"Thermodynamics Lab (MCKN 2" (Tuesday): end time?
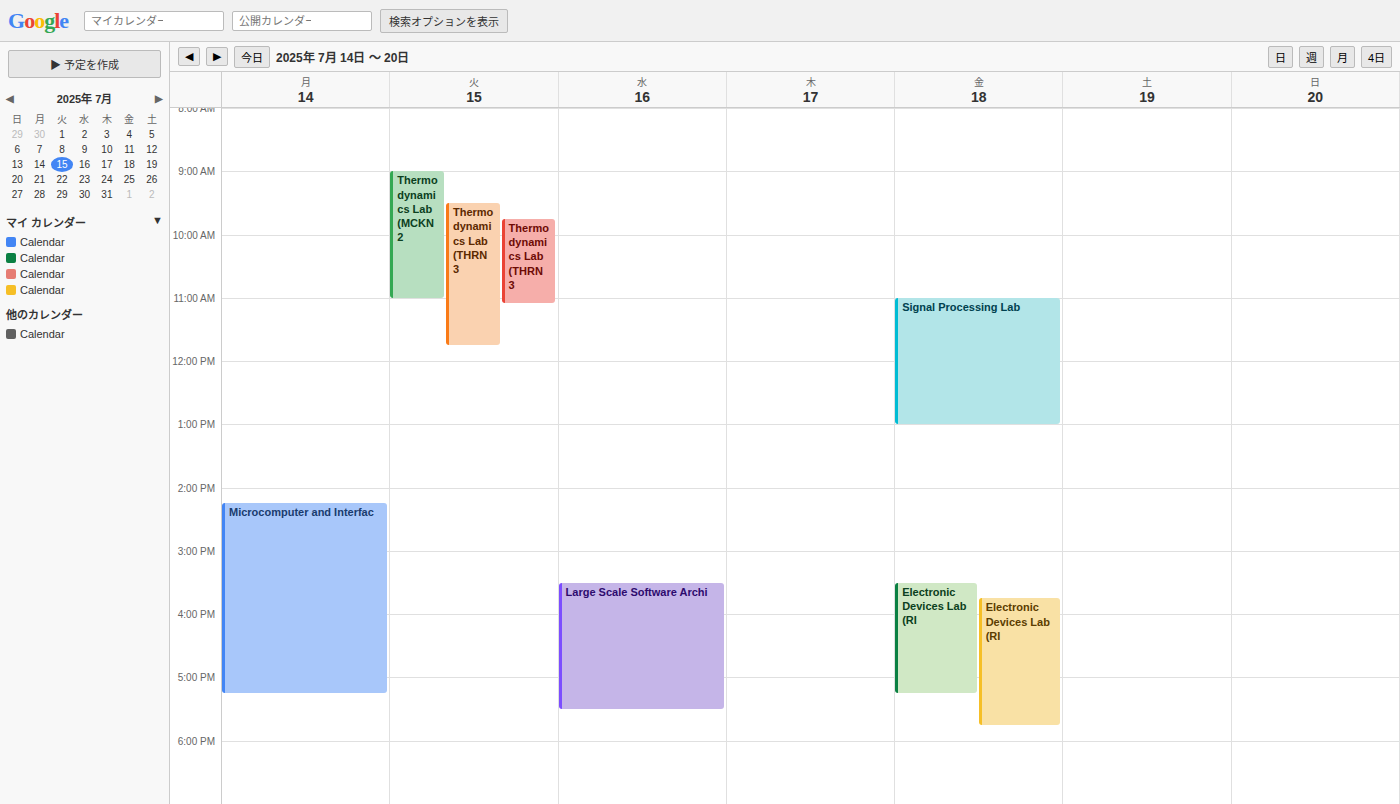
11:00 AM